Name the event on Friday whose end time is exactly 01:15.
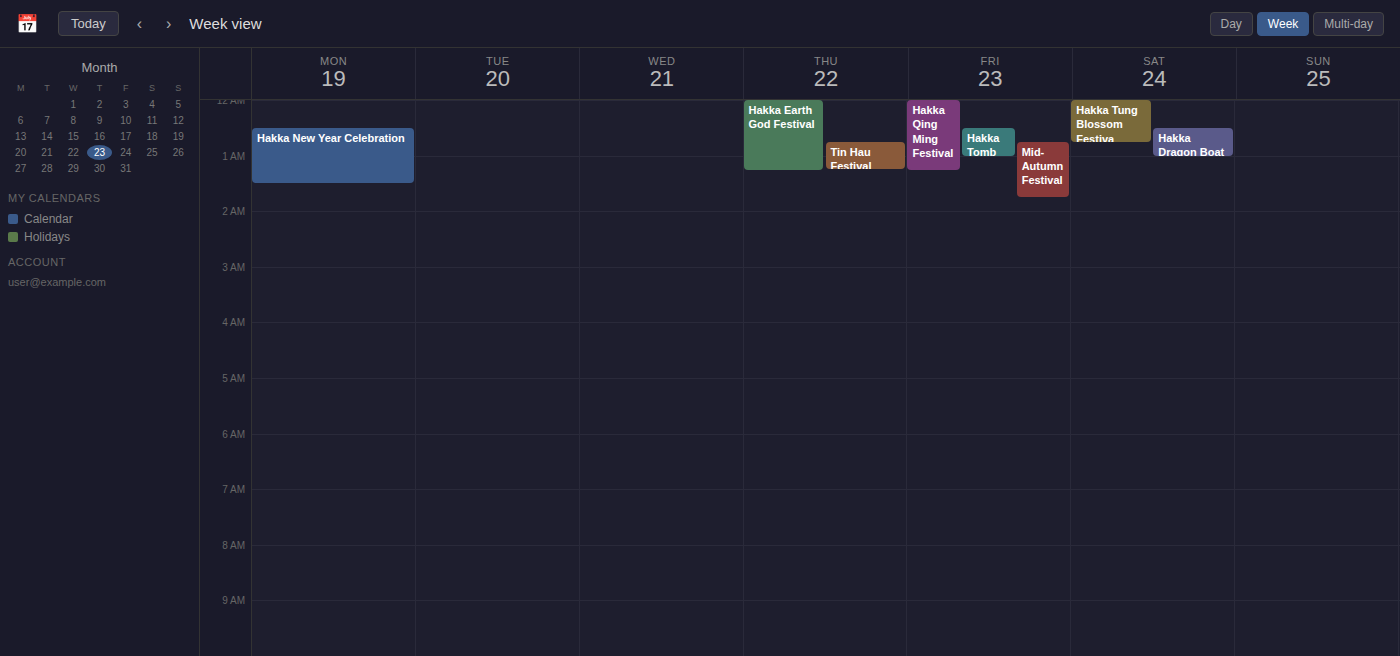
"Hakka Qing Ming Festival"